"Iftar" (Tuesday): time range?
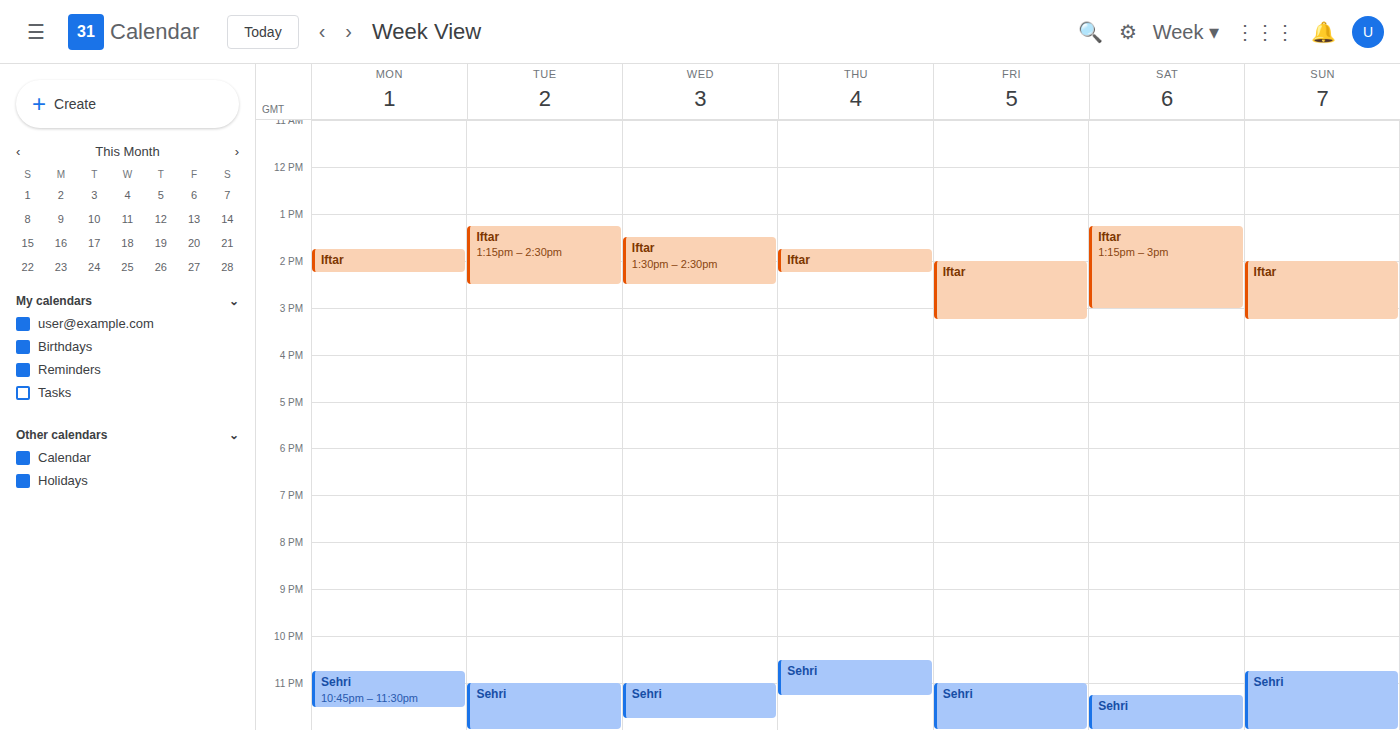
1:15 PM to 2:30 PM